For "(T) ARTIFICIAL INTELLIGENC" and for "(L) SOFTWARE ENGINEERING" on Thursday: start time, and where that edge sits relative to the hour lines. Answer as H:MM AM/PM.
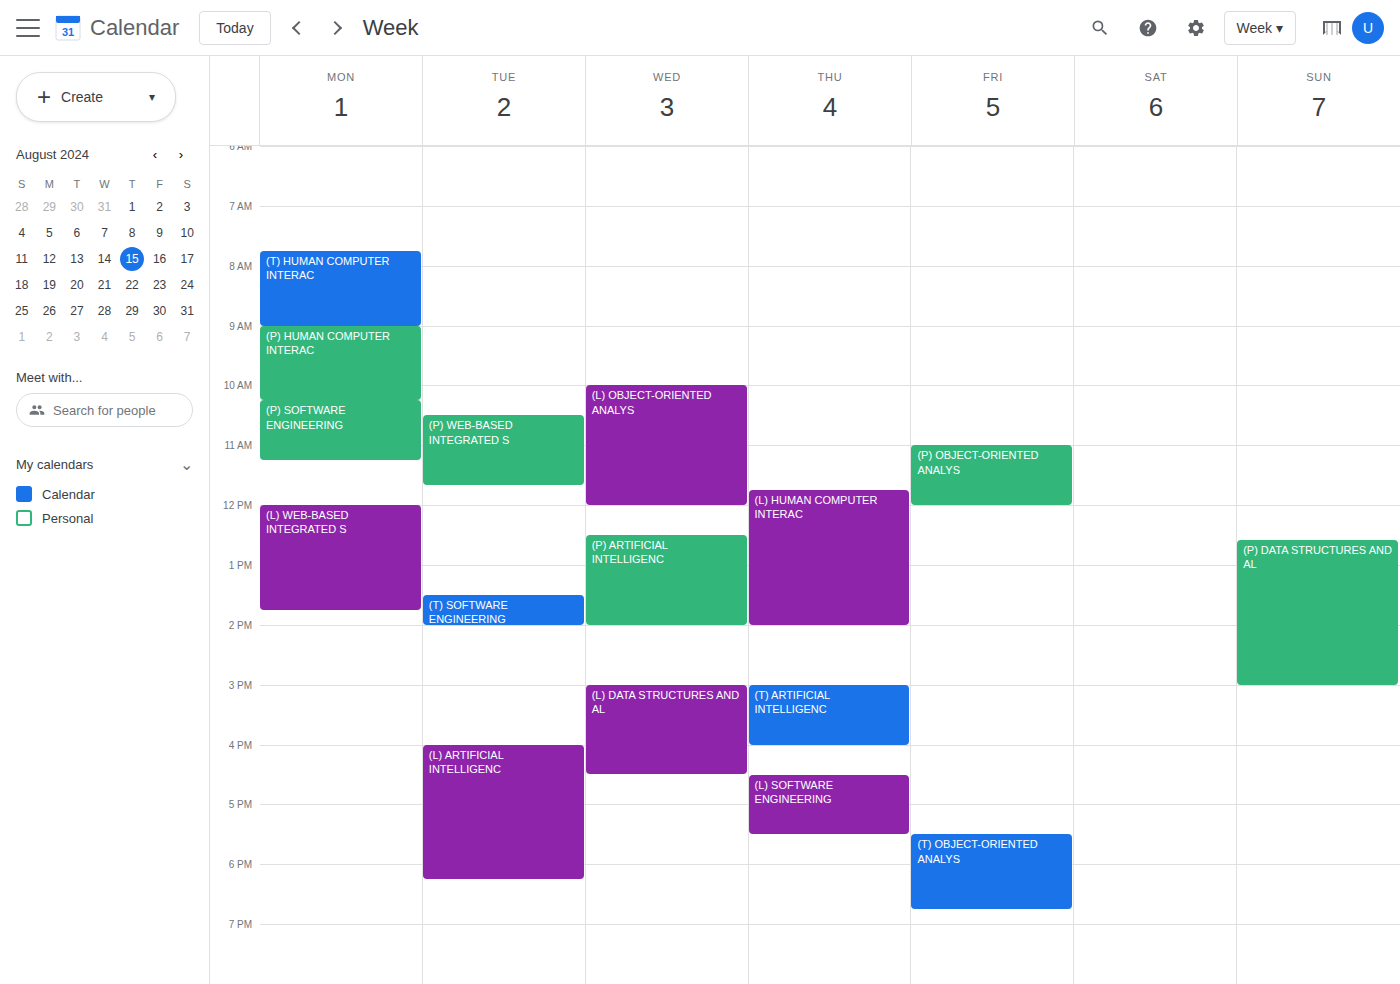
"(T) ARTIFICIAL INTELLIGENC": 3:00 PM, exactly on the 3 PM line. "(L) SOFTWARE ENGINEERING": 4:30 PM, halfway between the 4 PM and 5 PM lines.